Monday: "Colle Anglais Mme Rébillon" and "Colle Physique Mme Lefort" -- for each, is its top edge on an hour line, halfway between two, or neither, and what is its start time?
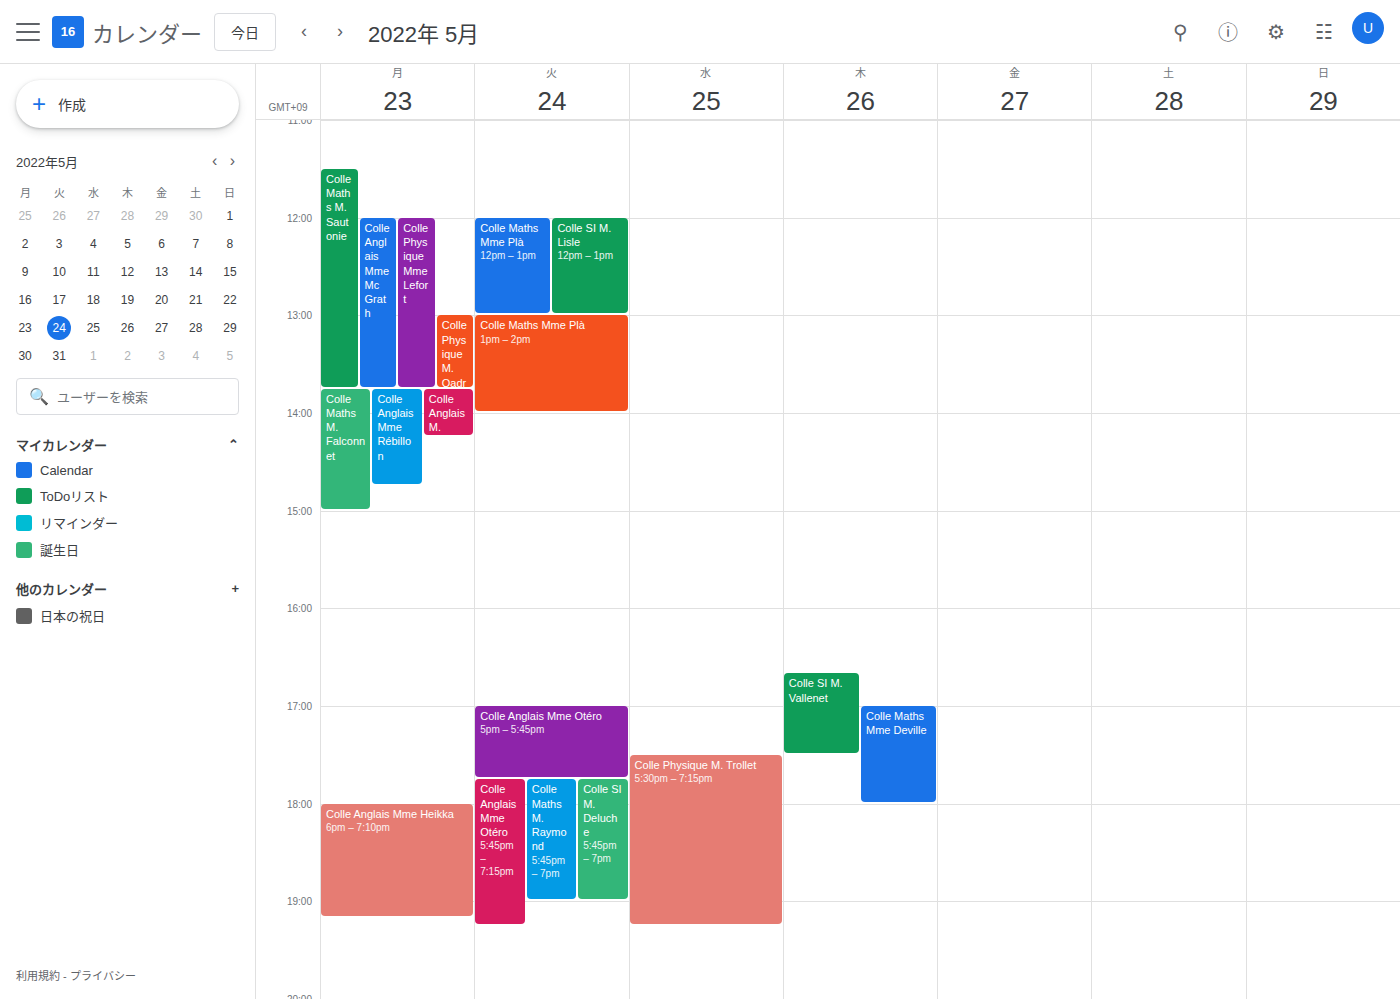
"Colle Anglais Mme Rébillon": 1:45 PM, neither: three quarters of the way from the 1 PM line to the 2 PM line. "Colle Physique Mme Lefort": 12:00 PM, exactly on the 12 PM line.